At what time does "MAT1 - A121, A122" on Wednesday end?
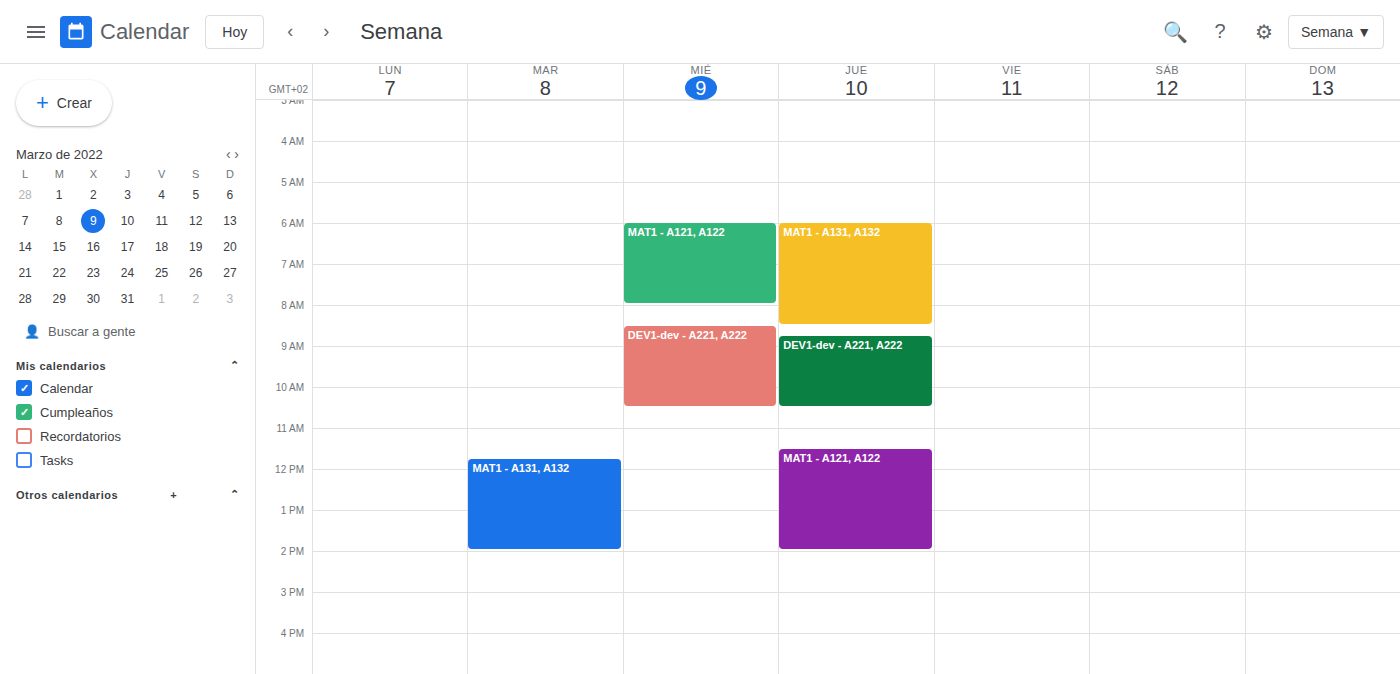
08:00